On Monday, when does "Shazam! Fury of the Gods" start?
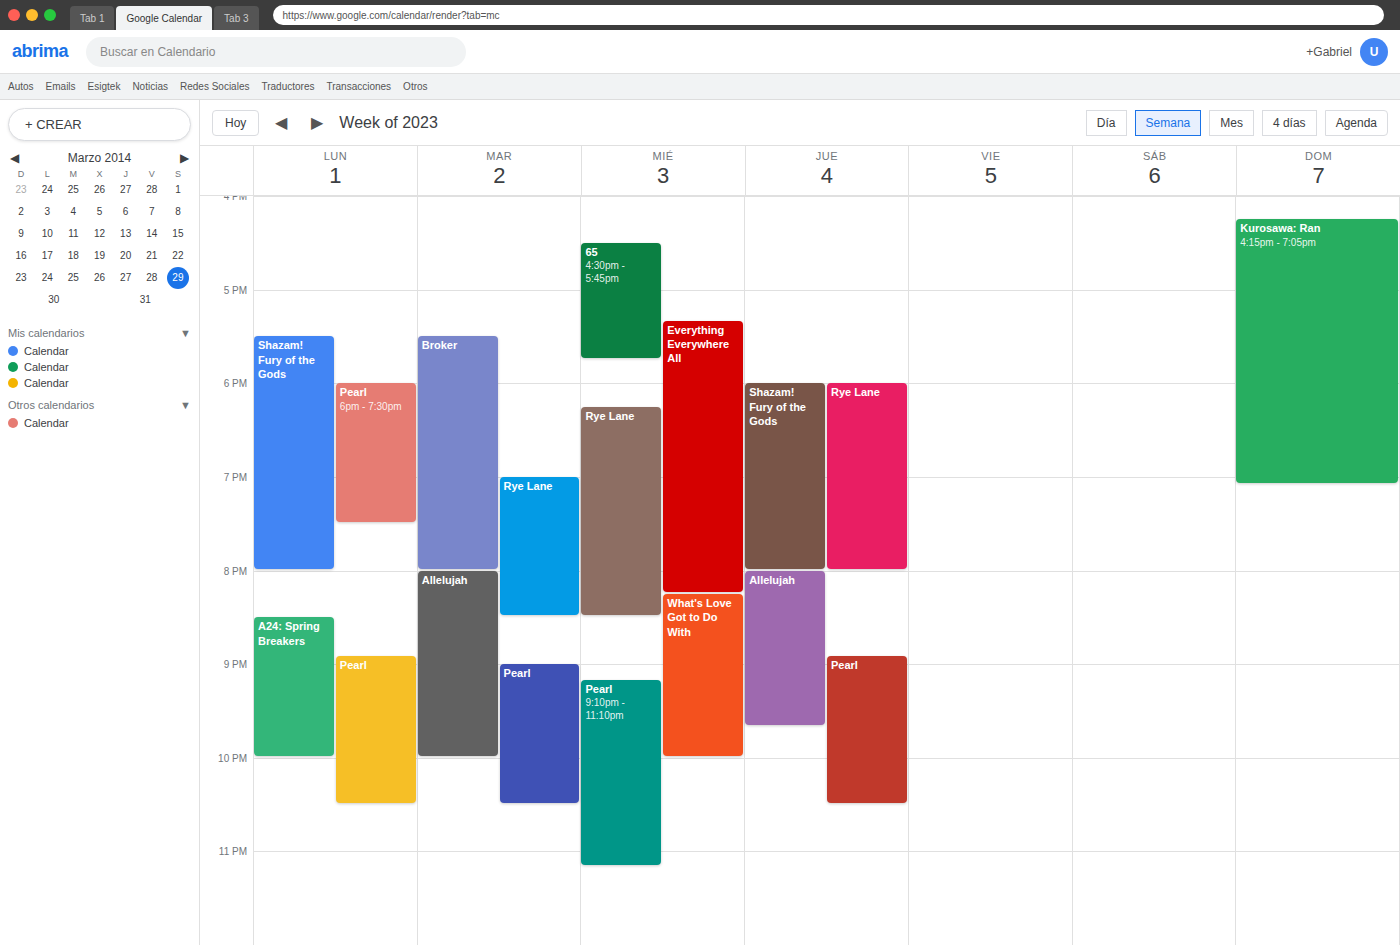
17:30